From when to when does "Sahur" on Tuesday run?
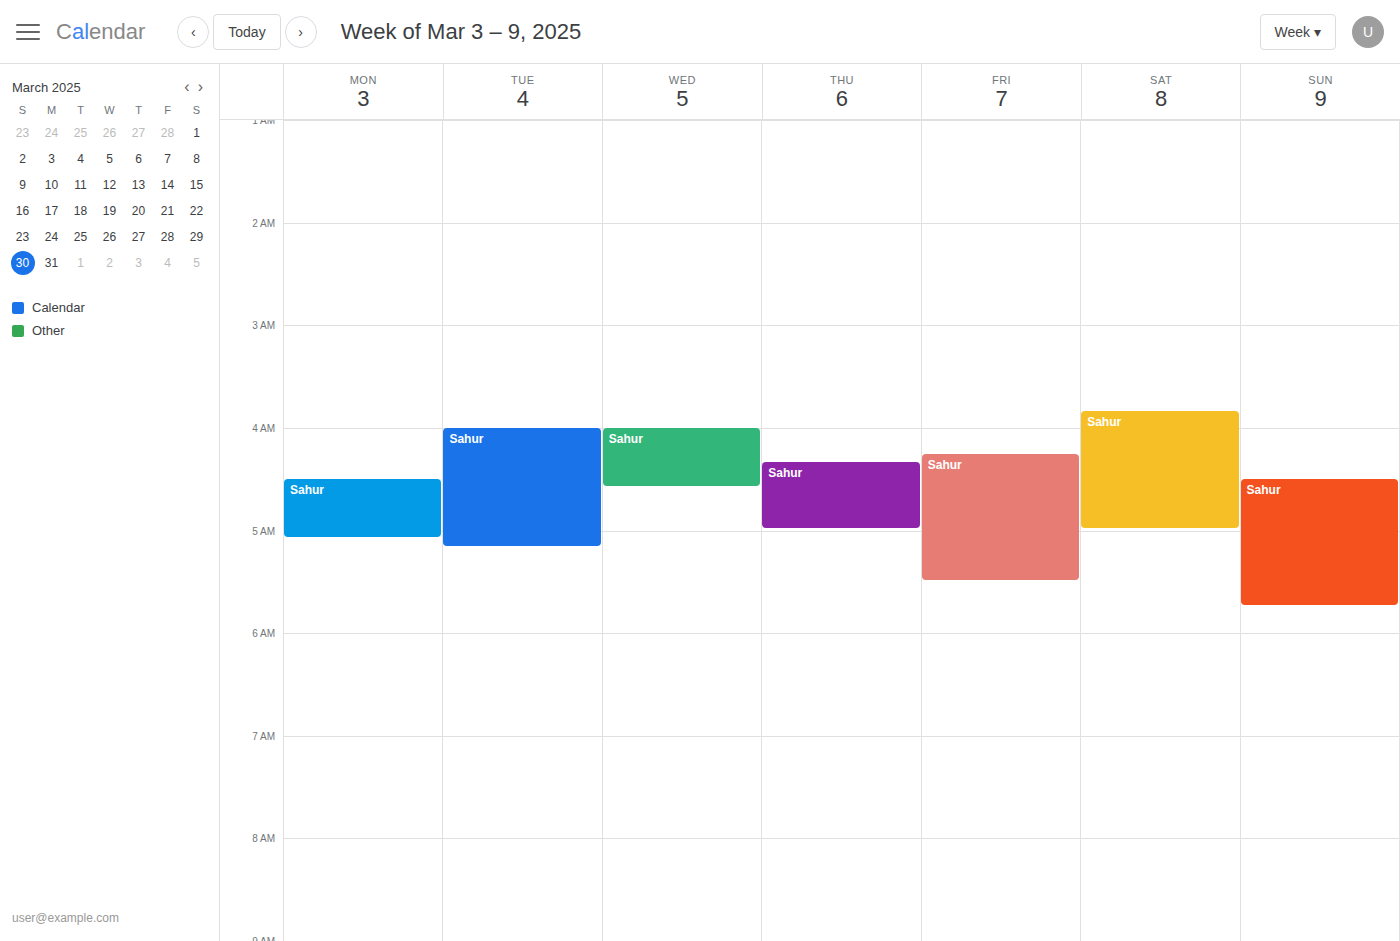
4:00 AM to 5:10 AM